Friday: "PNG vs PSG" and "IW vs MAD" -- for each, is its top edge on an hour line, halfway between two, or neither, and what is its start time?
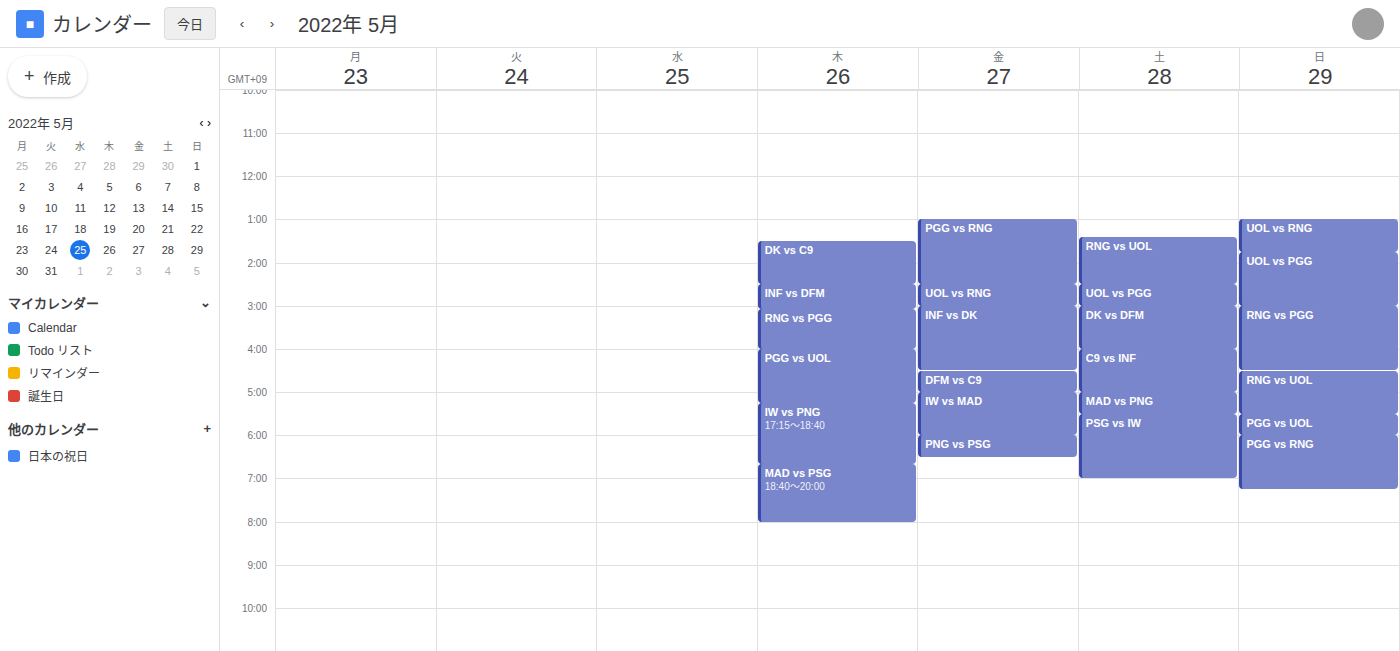
"PNG vs PSG": 18:00, exactly on the 18:00 line. "IW vs MAD": 17:00, exactly on the 17:00 line.